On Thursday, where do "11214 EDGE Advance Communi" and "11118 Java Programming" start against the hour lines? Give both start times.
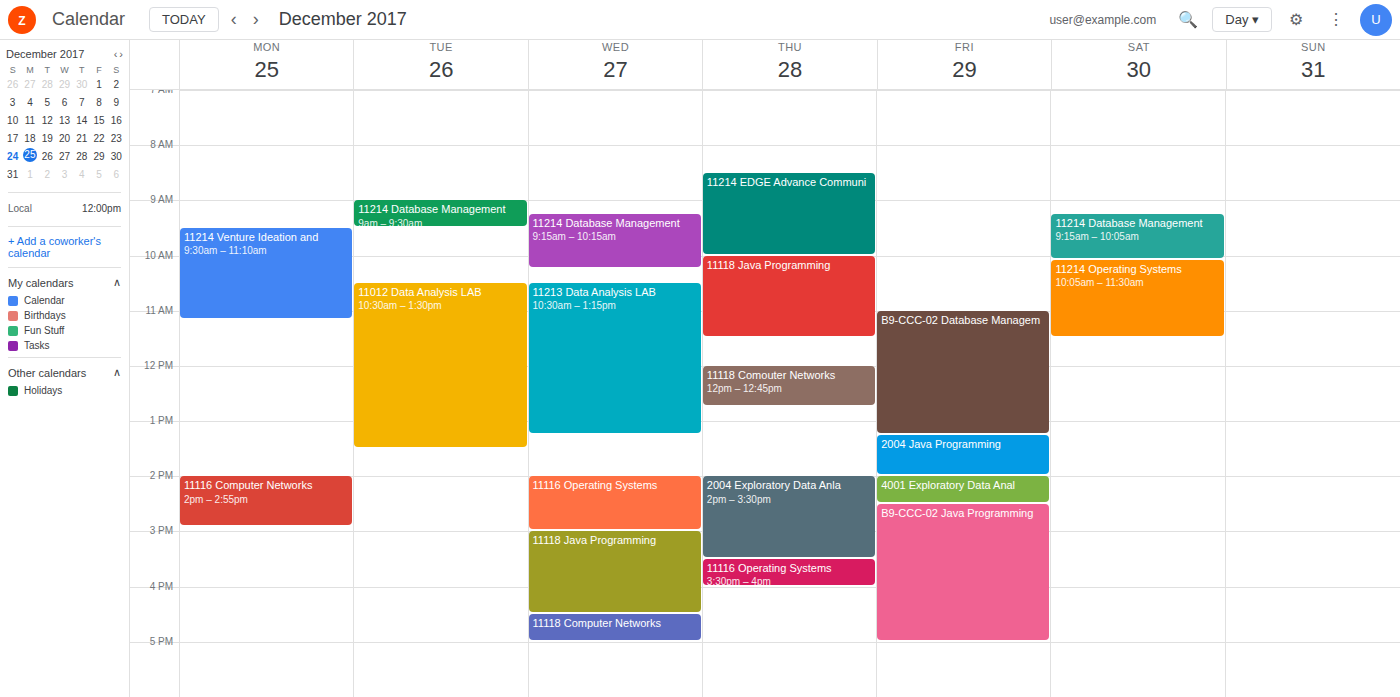
"11214 EDGE Advance Communi": 08:30, halfway between the 08:00 and 09:00 lines. "11118 Java Programming": 10:00, exactly on the 10:00 line.